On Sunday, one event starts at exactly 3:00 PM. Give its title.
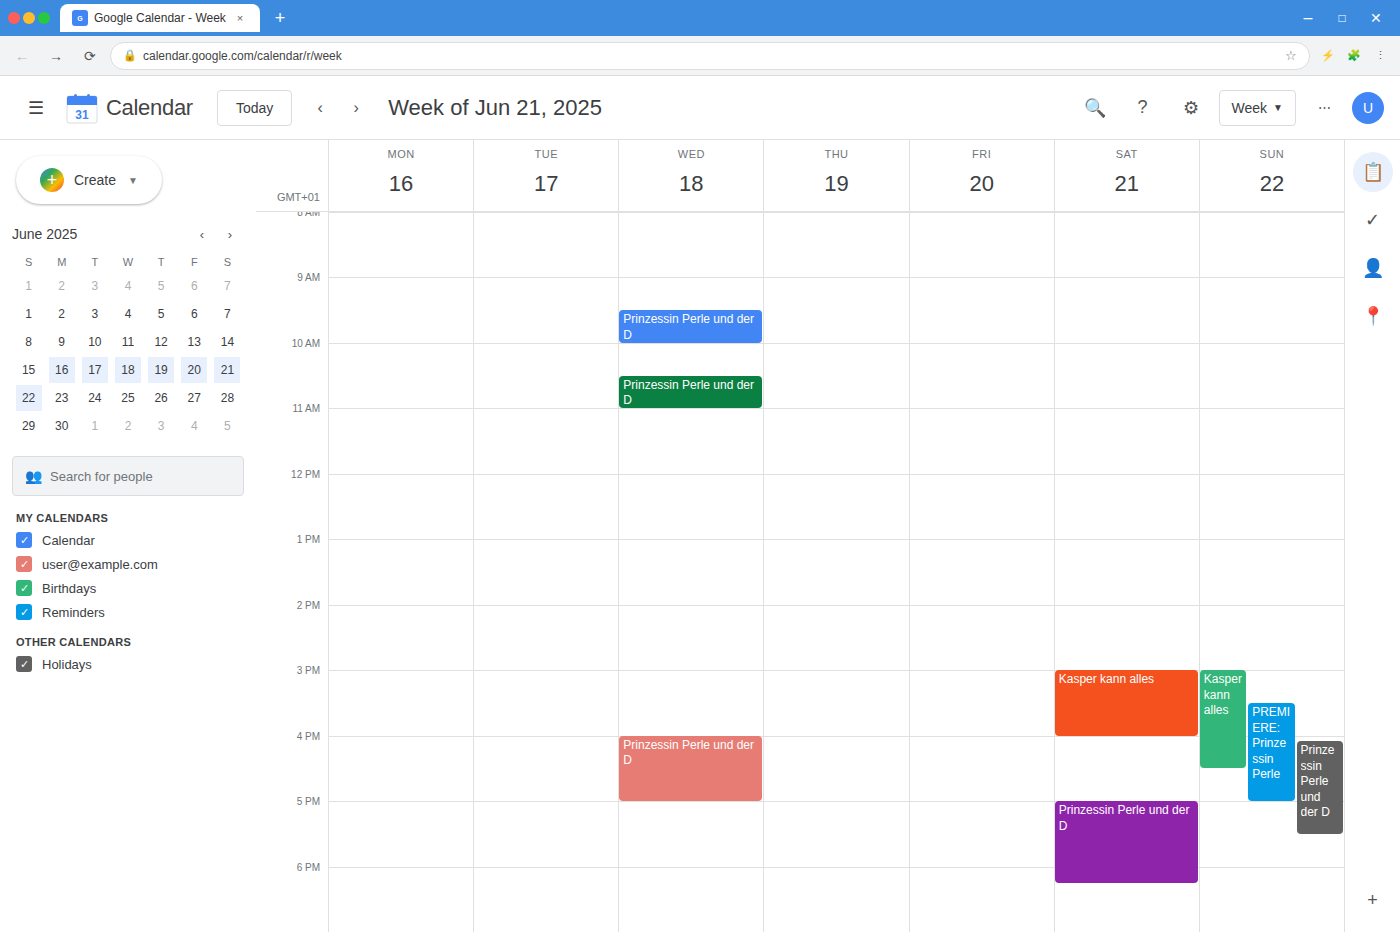
"Kasper kann alles"